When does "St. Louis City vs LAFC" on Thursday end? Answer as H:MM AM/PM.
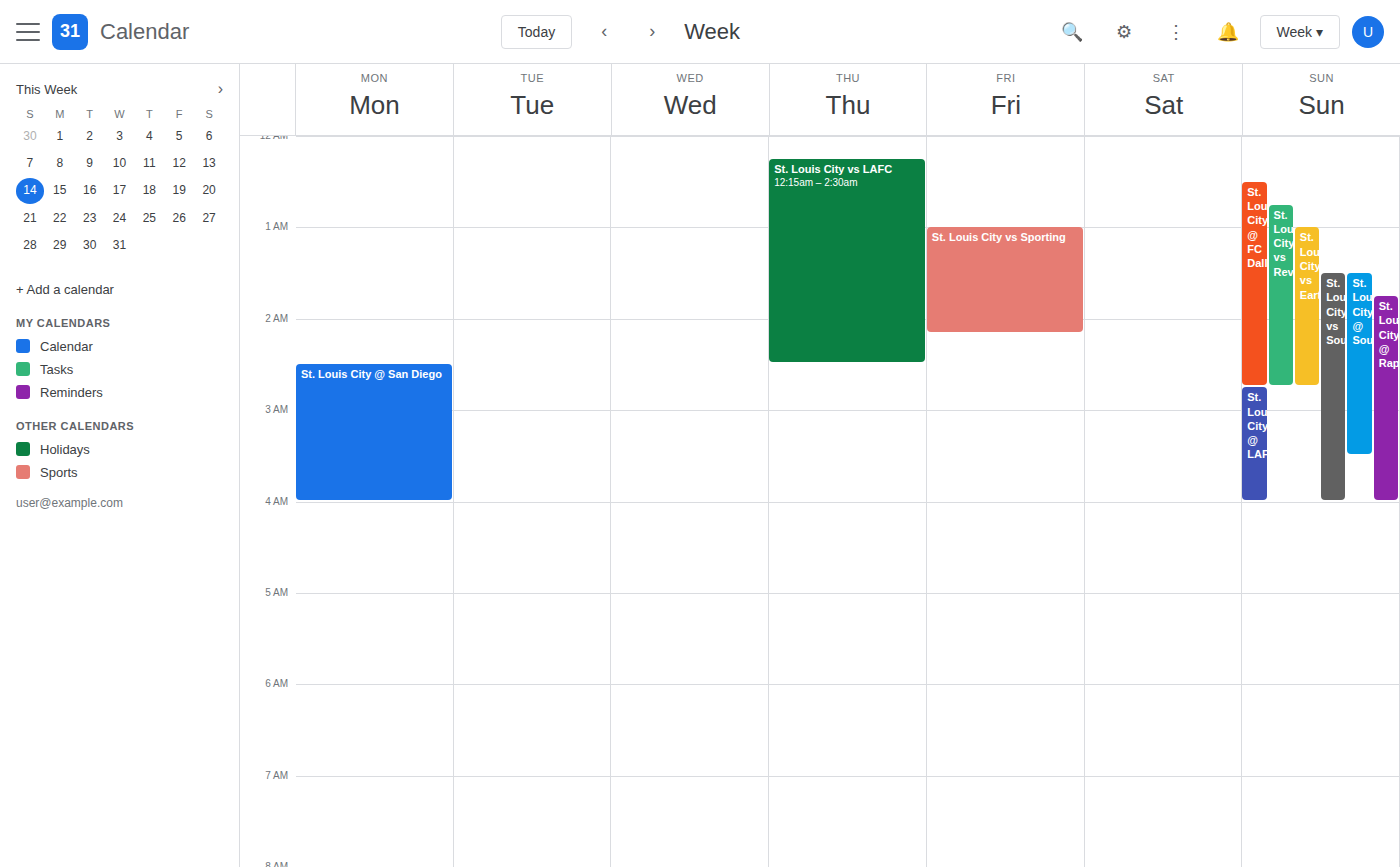
2:30 AM